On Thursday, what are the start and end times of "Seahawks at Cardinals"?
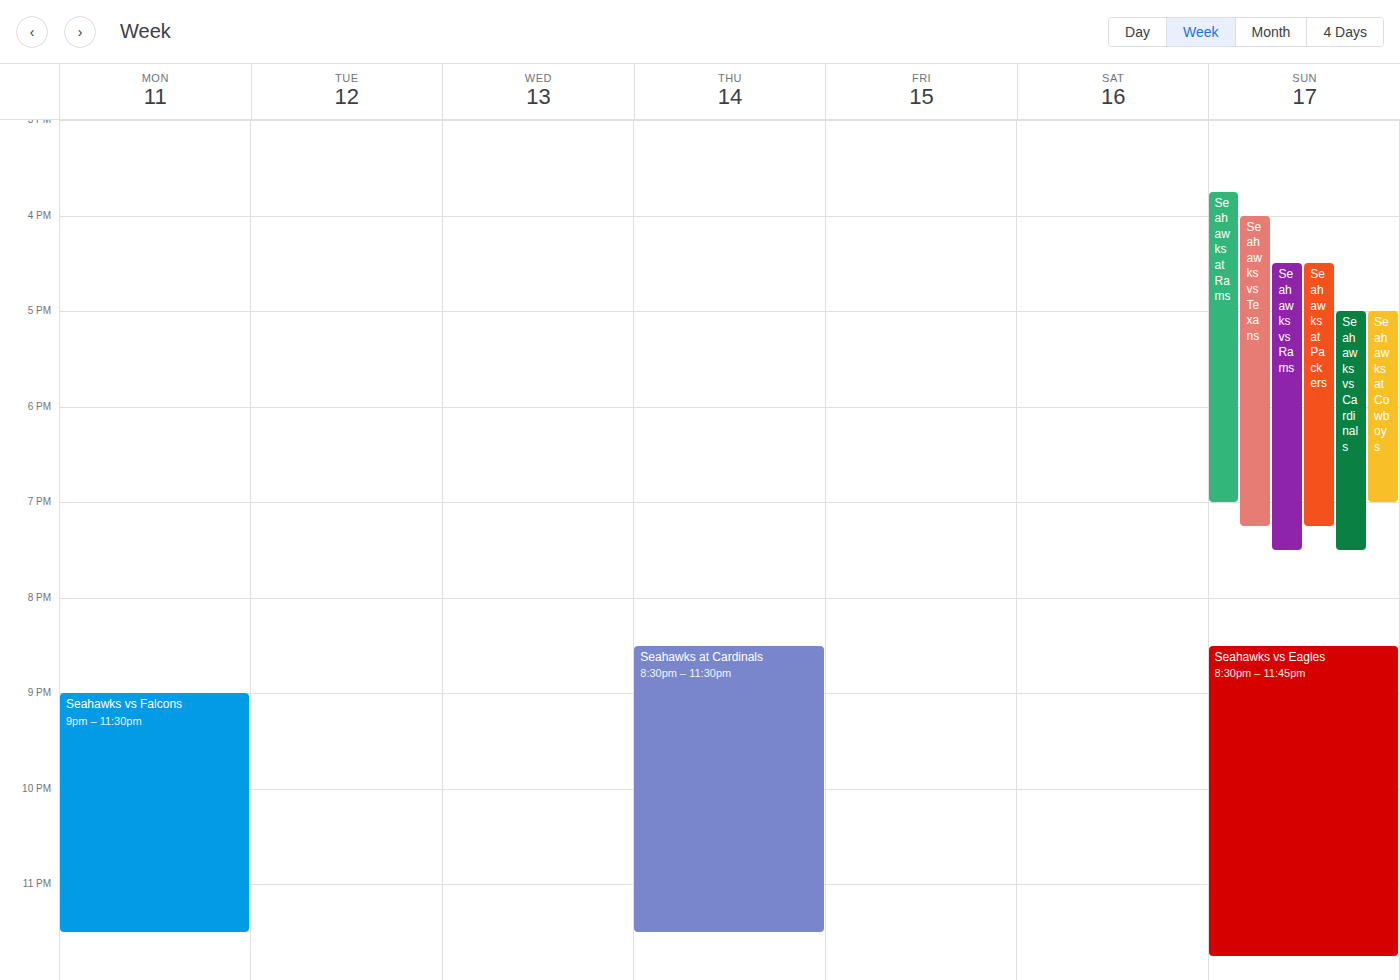
8:30 PM to 11:30 PM